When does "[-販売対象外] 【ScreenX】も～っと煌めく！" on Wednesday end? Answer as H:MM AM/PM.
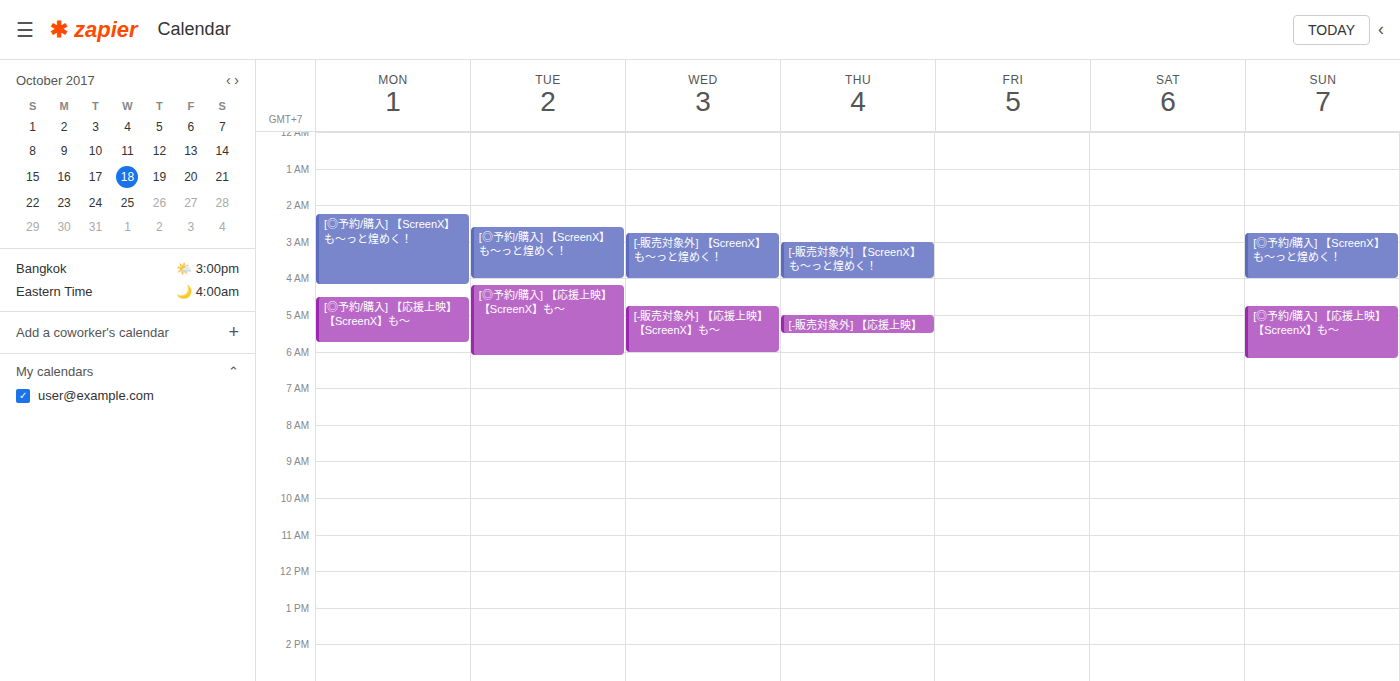
4:00 AM